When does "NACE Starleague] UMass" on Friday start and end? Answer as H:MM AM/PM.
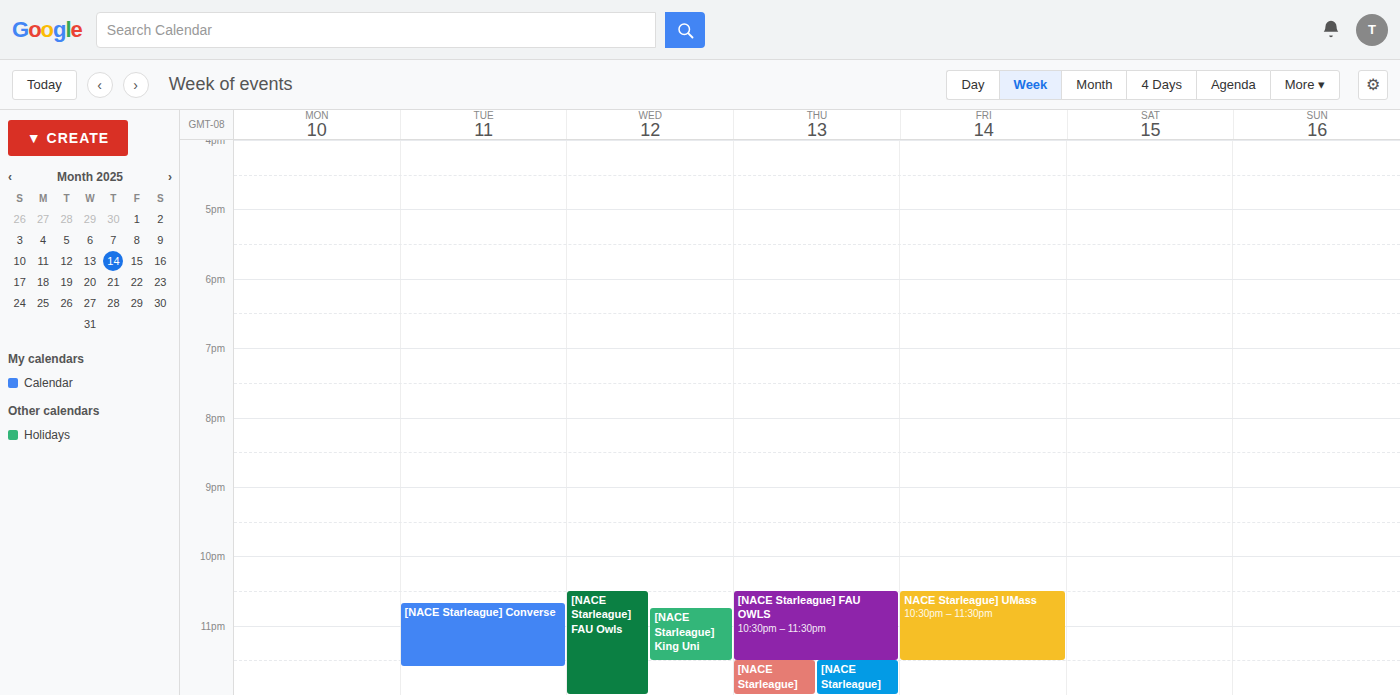
10:30 PM to 11:30 PM